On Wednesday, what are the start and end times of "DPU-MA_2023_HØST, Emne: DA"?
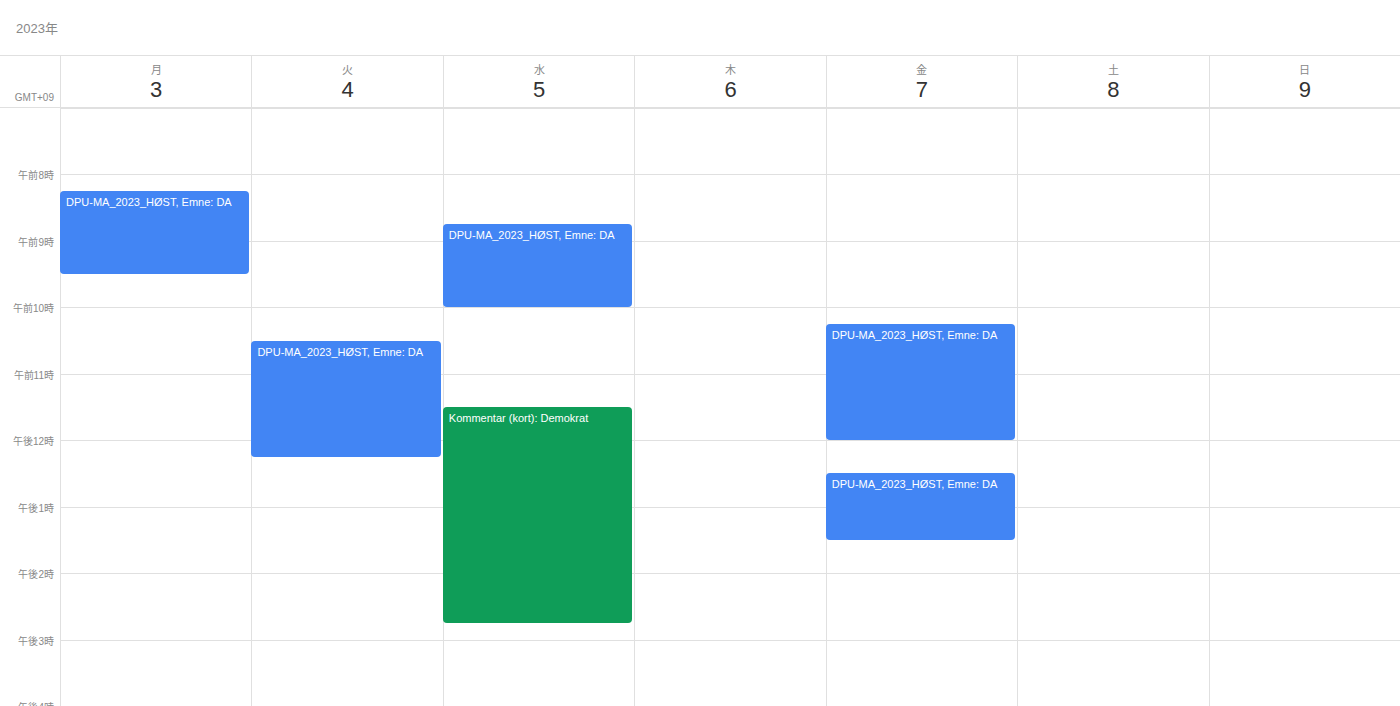
08:45 to 10:00